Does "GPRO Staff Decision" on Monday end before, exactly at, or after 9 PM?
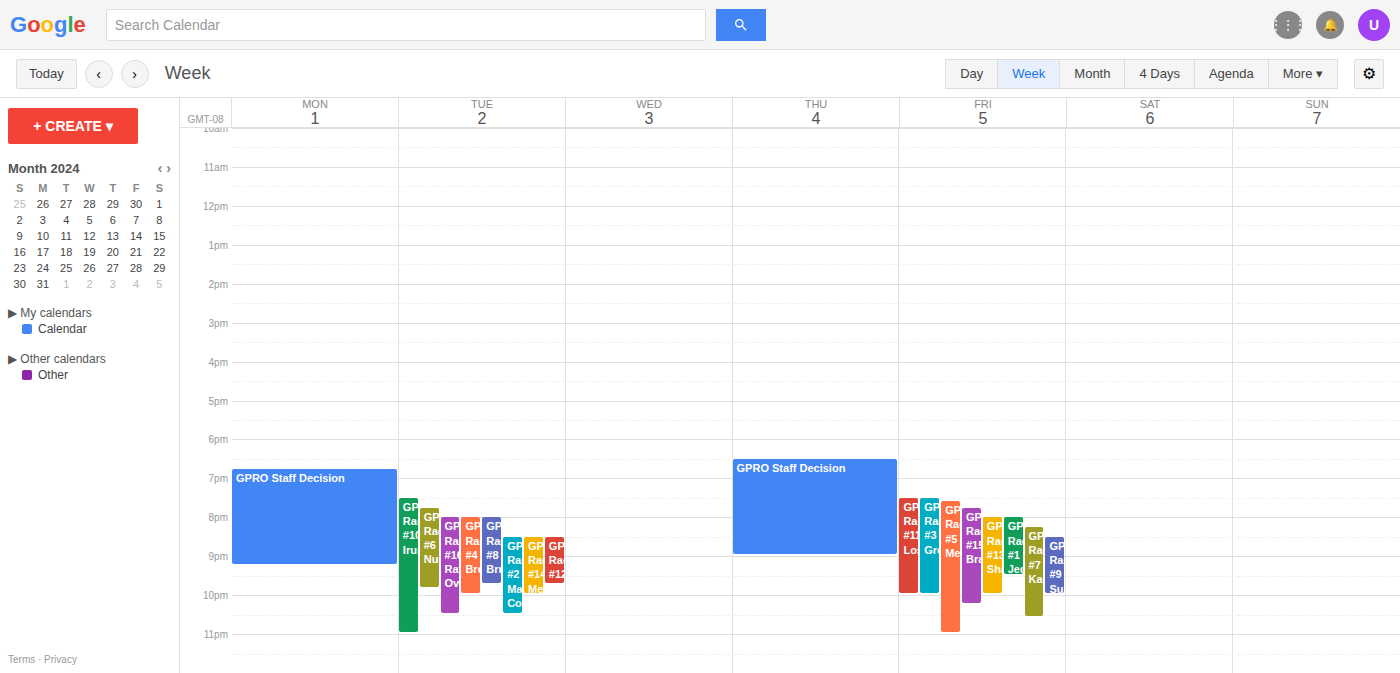
9:15 PM -- after 9 PM, 15 minutes below the 9 PM line.